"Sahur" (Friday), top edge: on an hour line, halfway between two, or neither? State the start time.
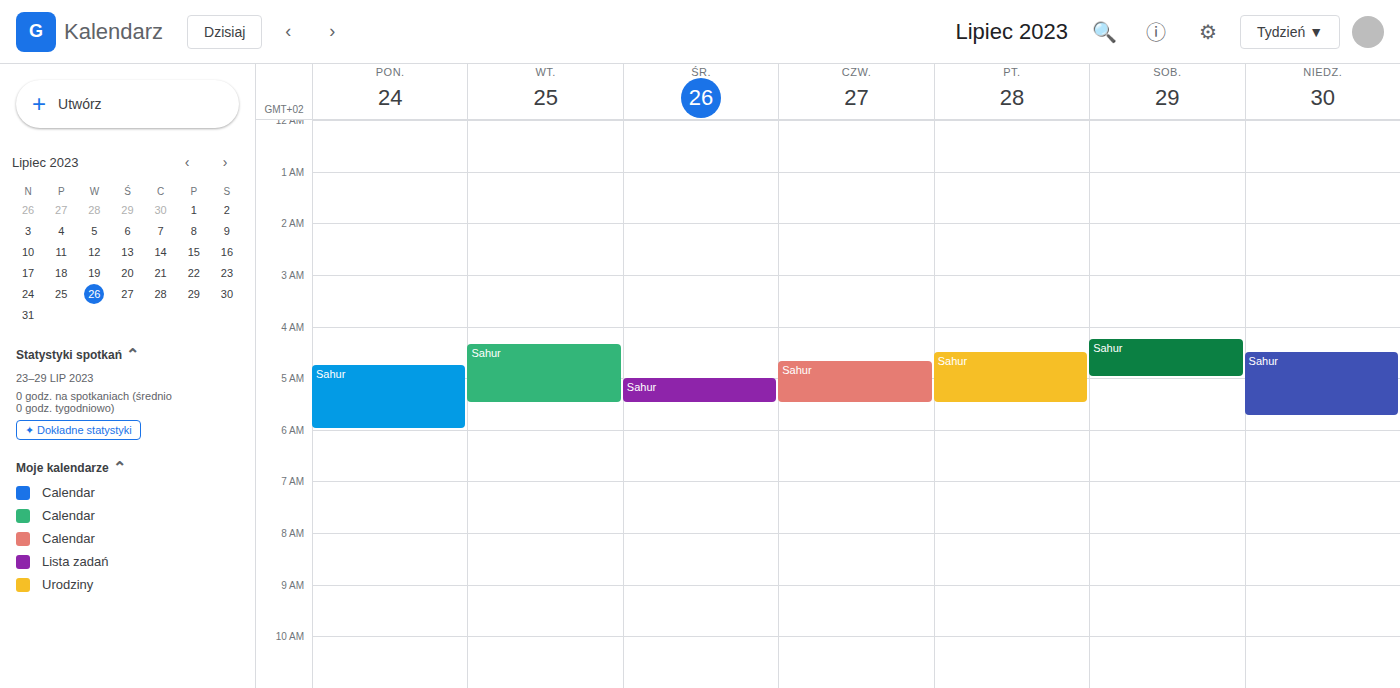
4:30 AM -- halfway between the 4 AM and 5 AM lines.